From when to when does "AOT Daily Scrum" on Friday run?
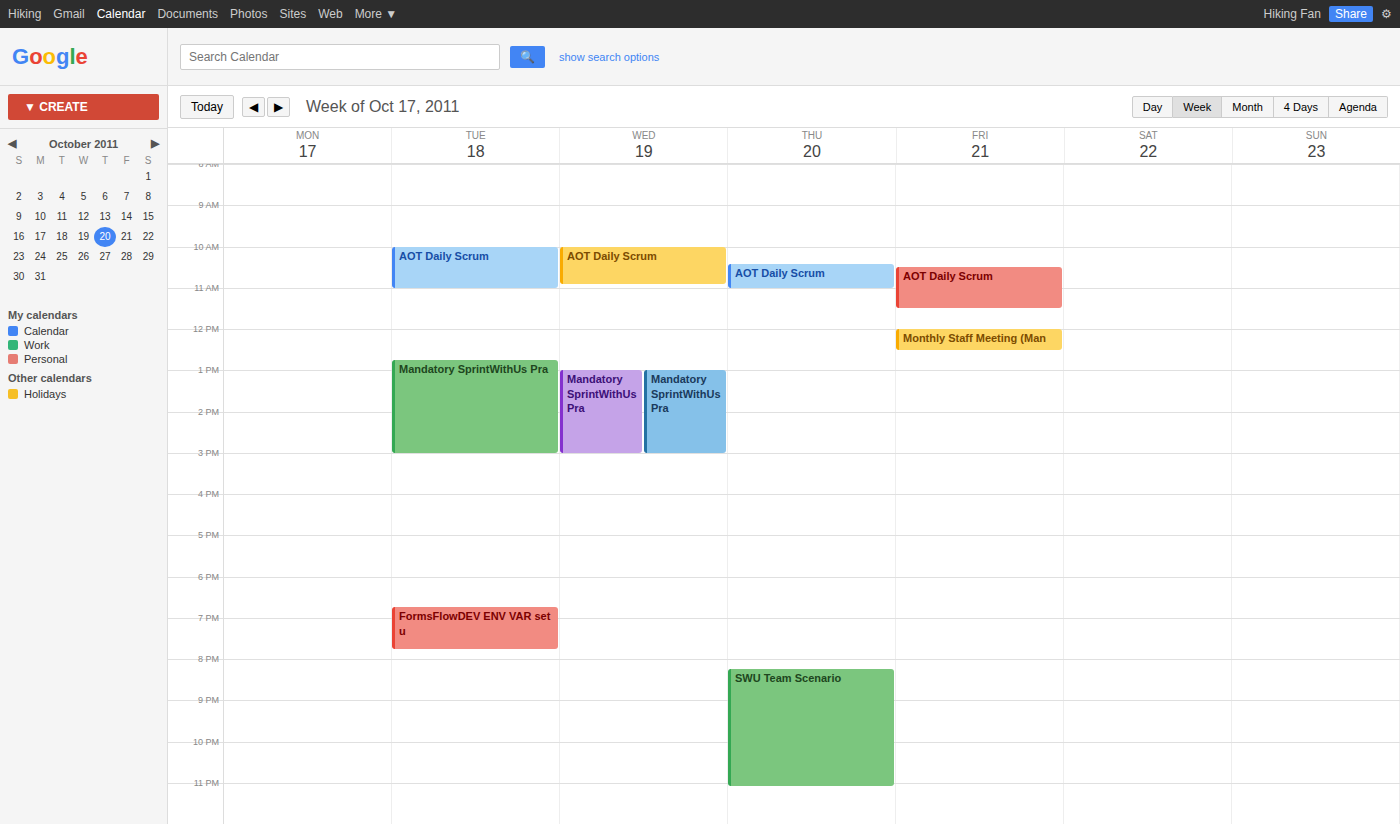
10:30 AM to 11:30 AM